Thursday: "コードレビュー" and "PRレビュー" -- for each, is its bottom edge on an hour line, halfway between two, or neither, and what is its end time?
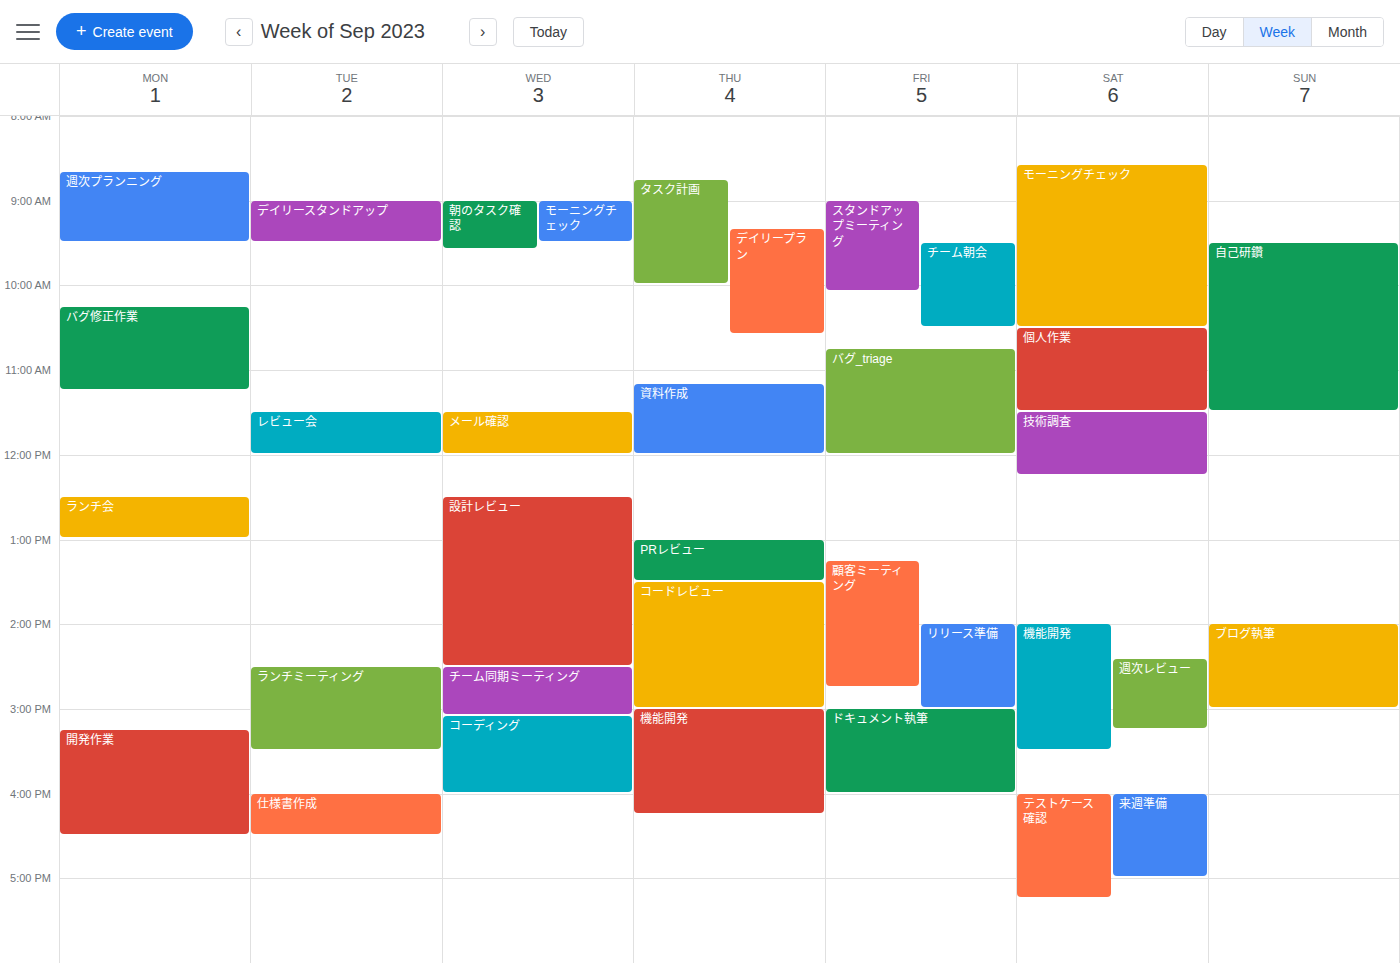
"コードレビュー": 3:00 PM, exactly on the 3 PM line. "PRレビュー": 1:30 PM, halfway between the 1 PM and 2 PM lines.